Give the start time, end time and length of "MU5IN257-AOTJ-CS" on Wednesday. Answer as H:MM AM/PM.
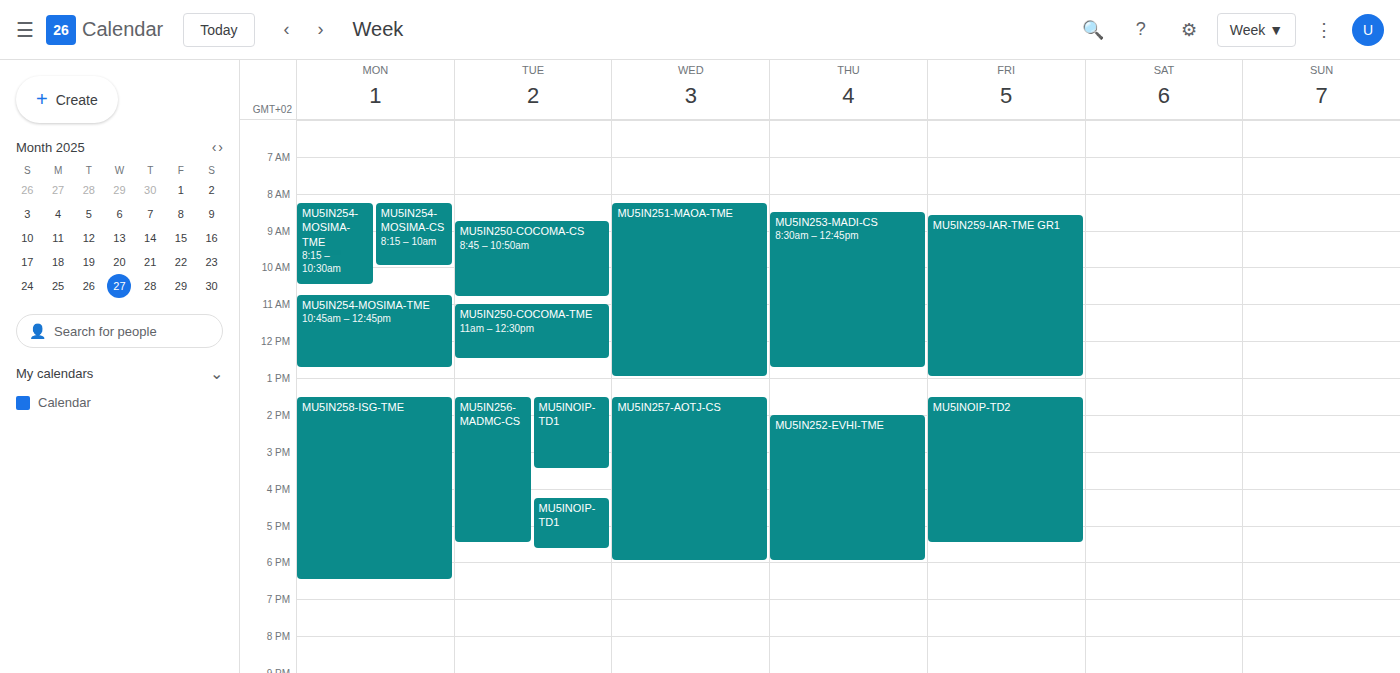
1:30 PM to 6:00 PM, 4 hours 30 minutes